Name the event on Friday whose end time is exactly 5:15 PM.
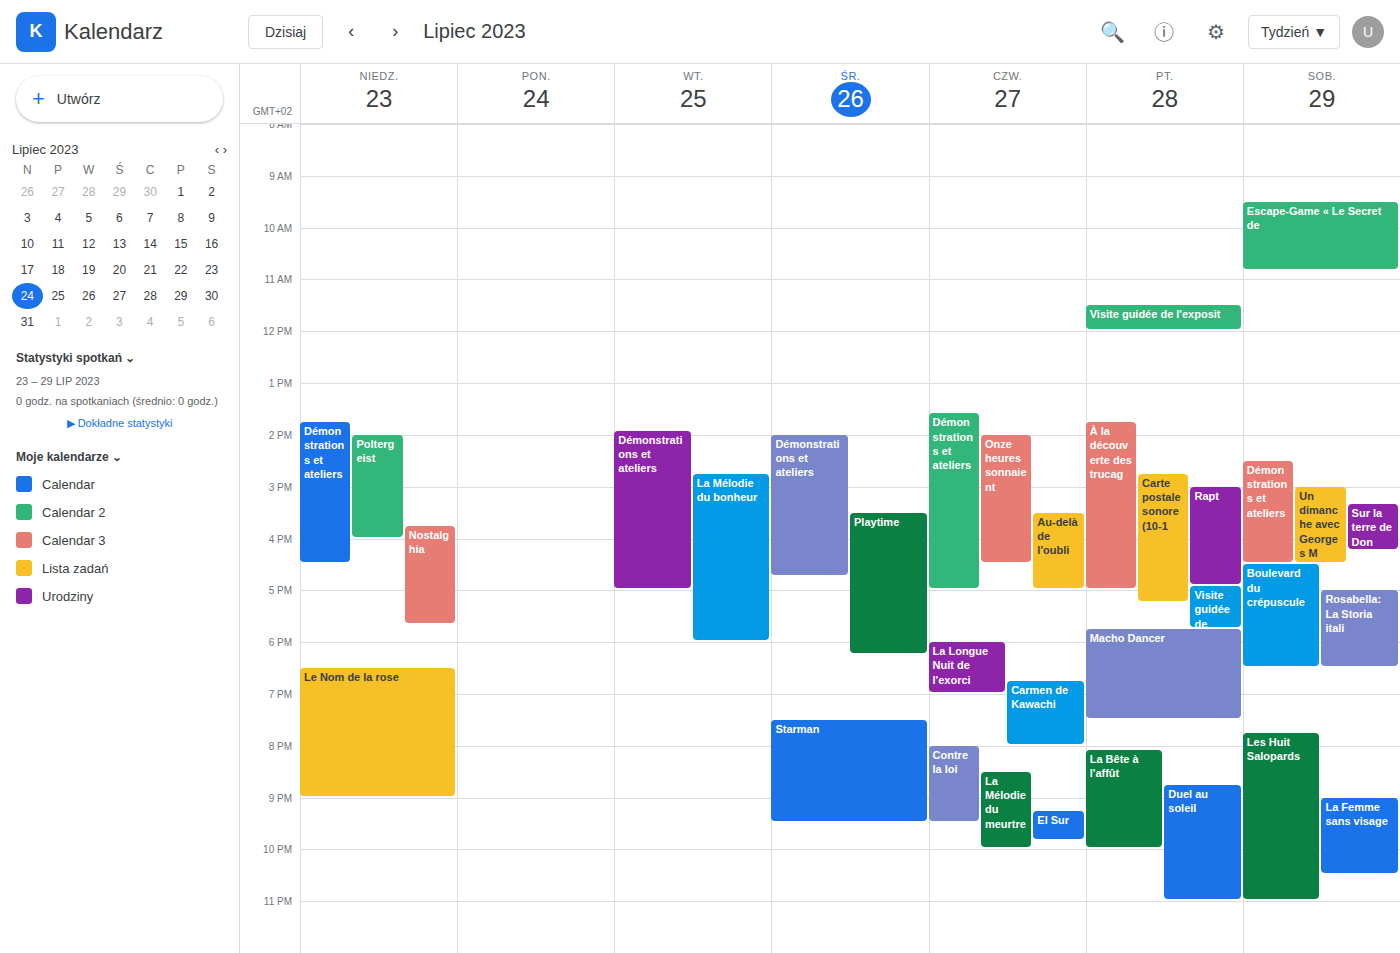
"Carte postale sonore (10-1"